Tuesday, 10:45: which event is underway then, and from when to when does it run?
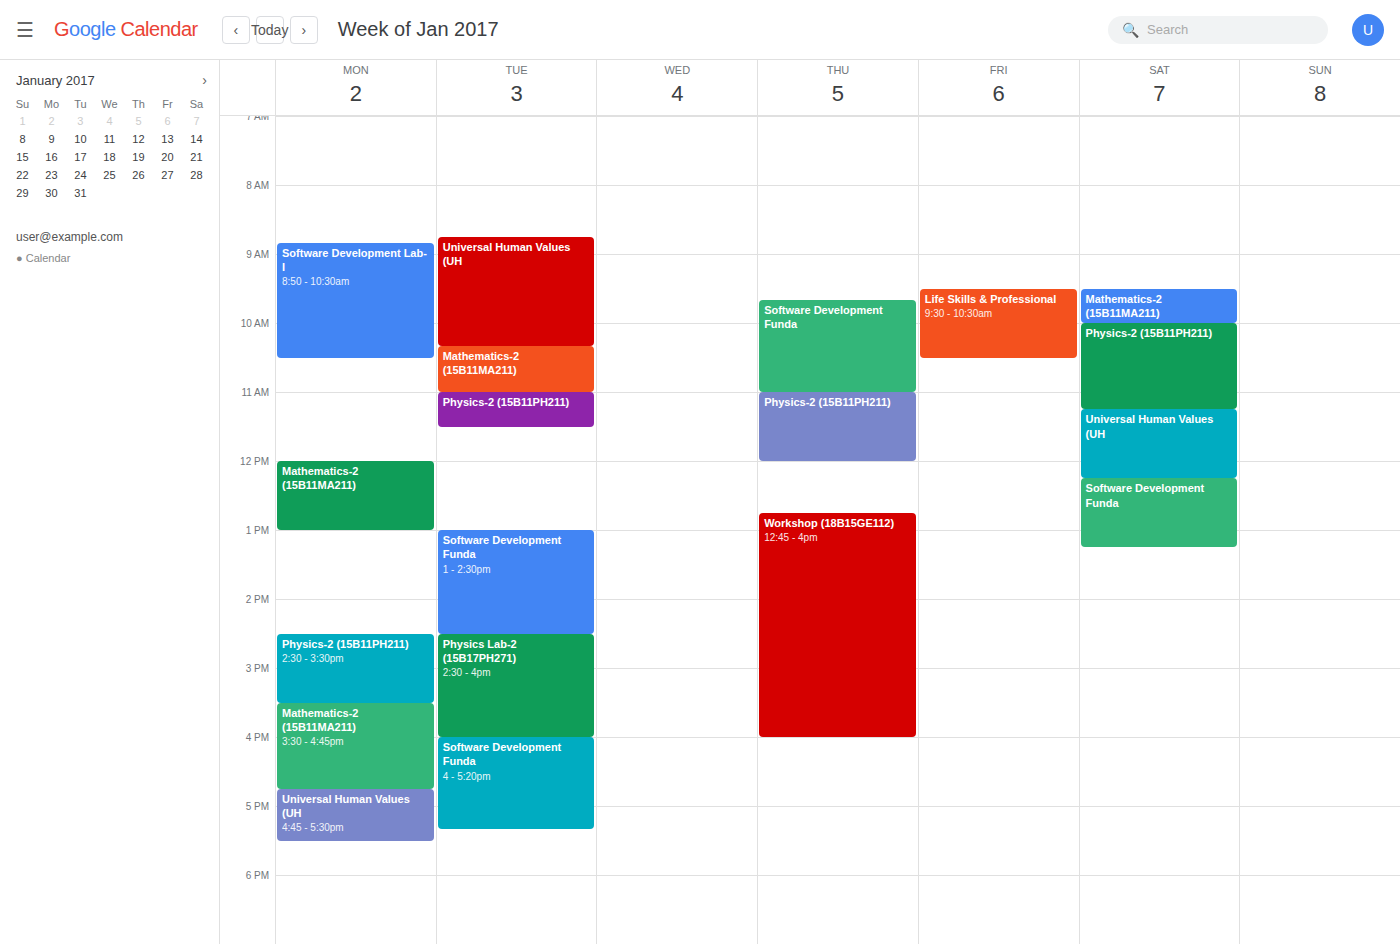
"Mathematics-2 (15B11MA211)", 10:20 to 11:00